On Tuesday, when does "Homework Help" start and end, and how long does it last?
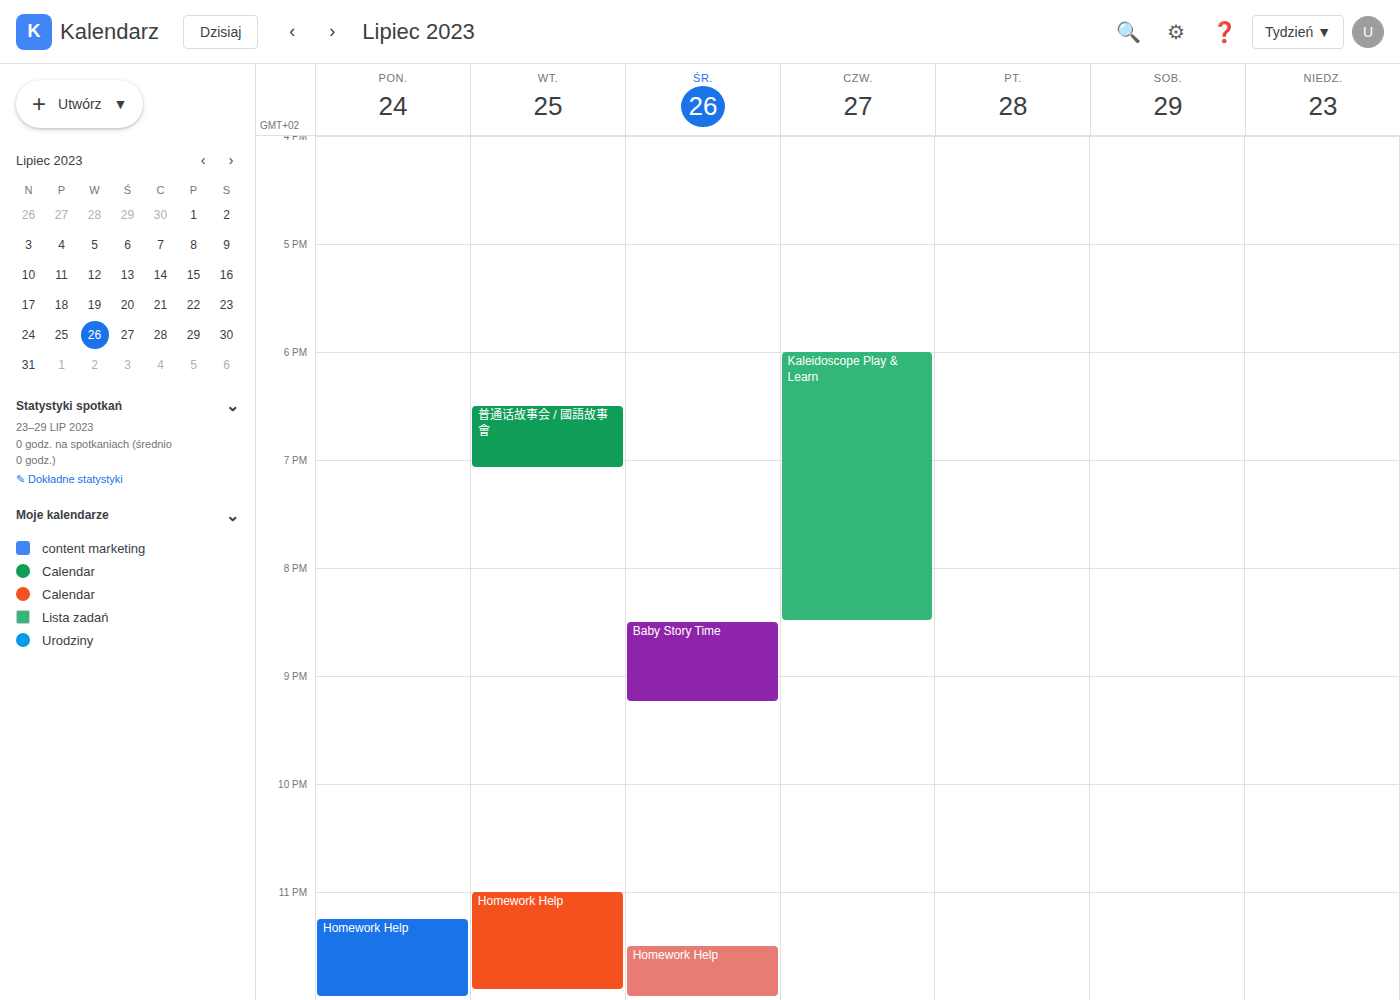
23:00 to 23:55, 55 minutes